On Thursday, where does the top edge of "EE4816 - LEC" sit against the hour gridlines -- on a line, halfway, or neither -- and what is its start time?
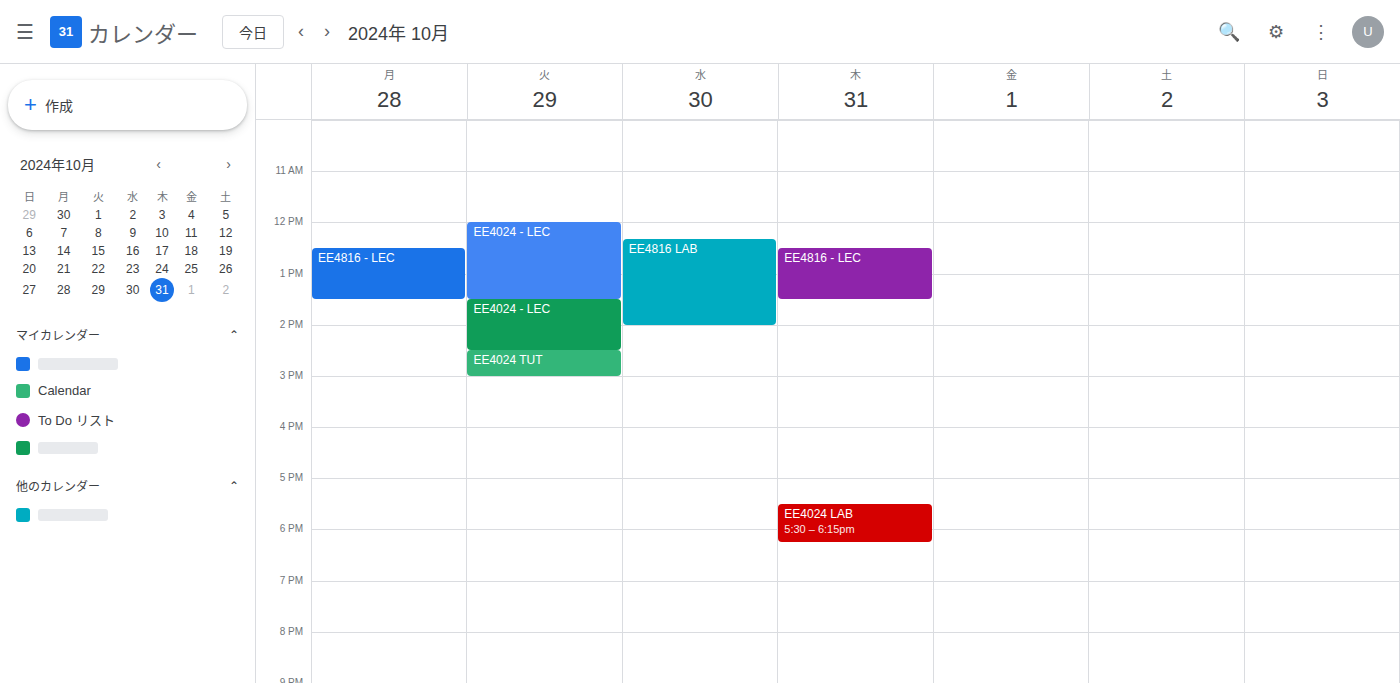
12:30 -- halfway between the 12:00 and 13:00 lines.